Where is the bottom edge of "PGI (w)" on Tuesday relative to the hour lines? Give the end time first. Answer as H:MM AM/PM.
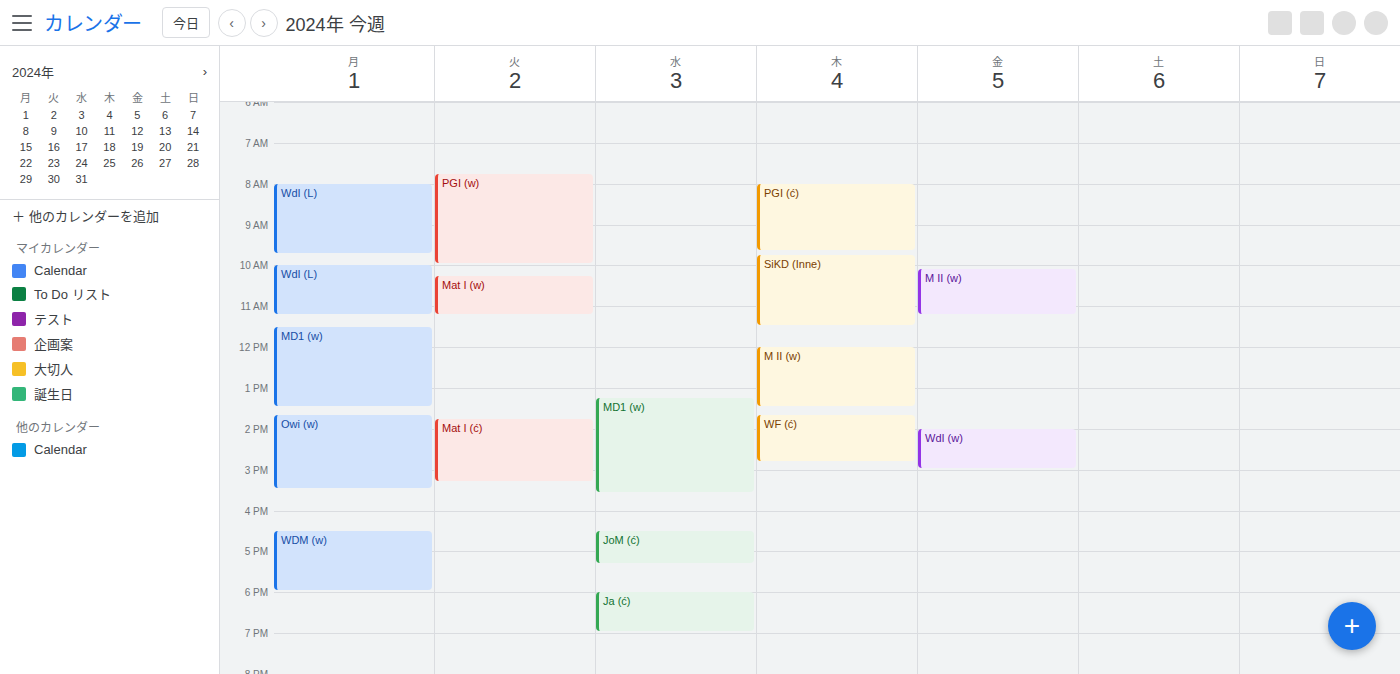
10:00 AM -- exactly on the 10 AM line.